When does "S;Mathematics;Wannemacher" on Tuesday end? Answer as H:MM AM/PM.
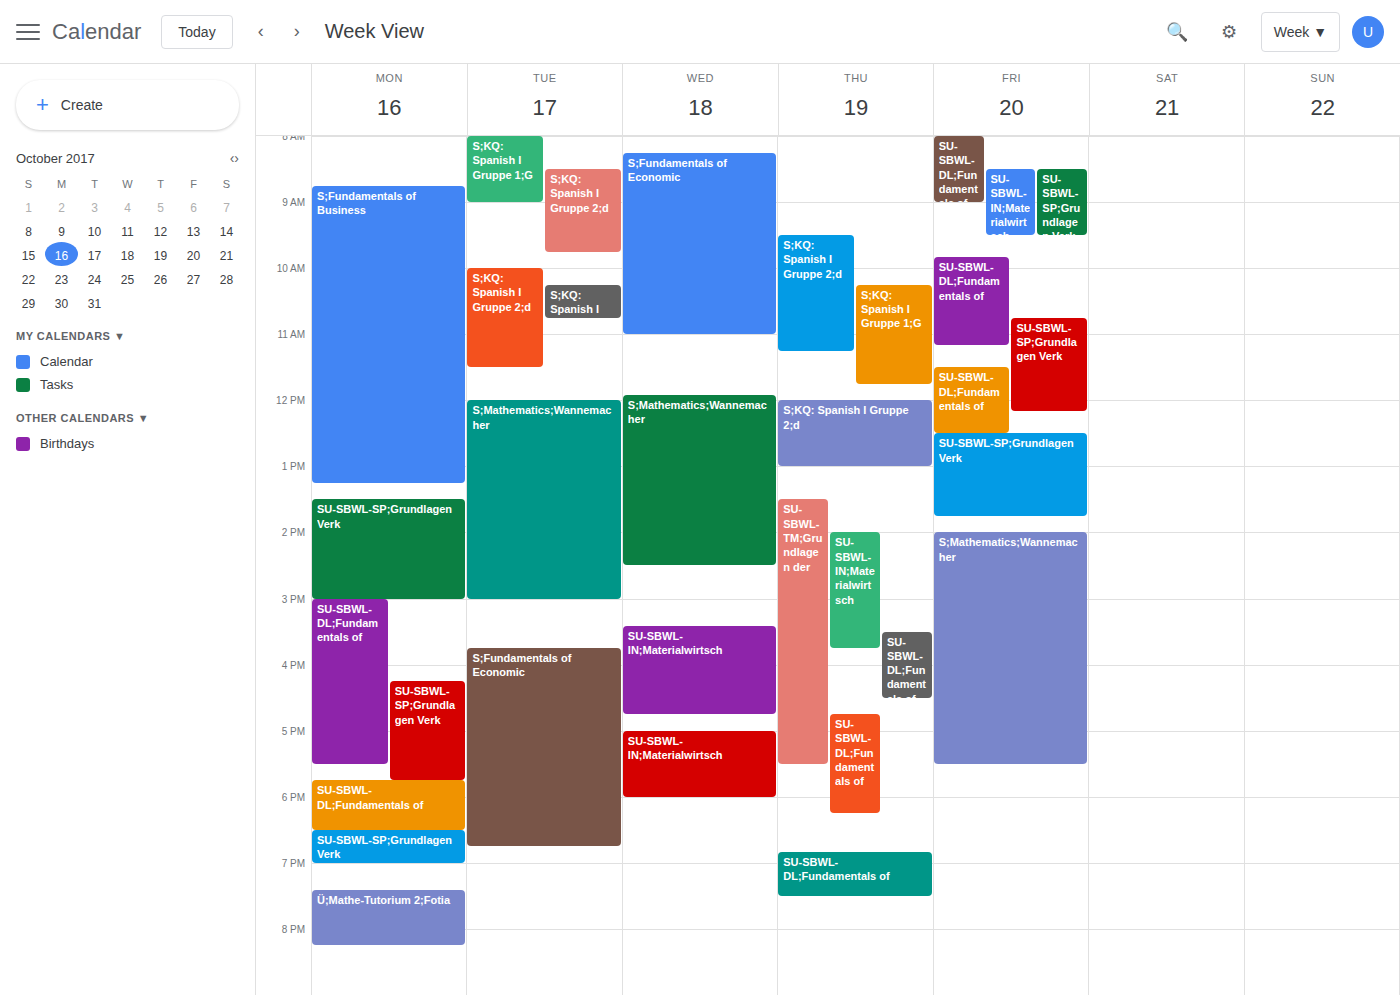
3:00 PM